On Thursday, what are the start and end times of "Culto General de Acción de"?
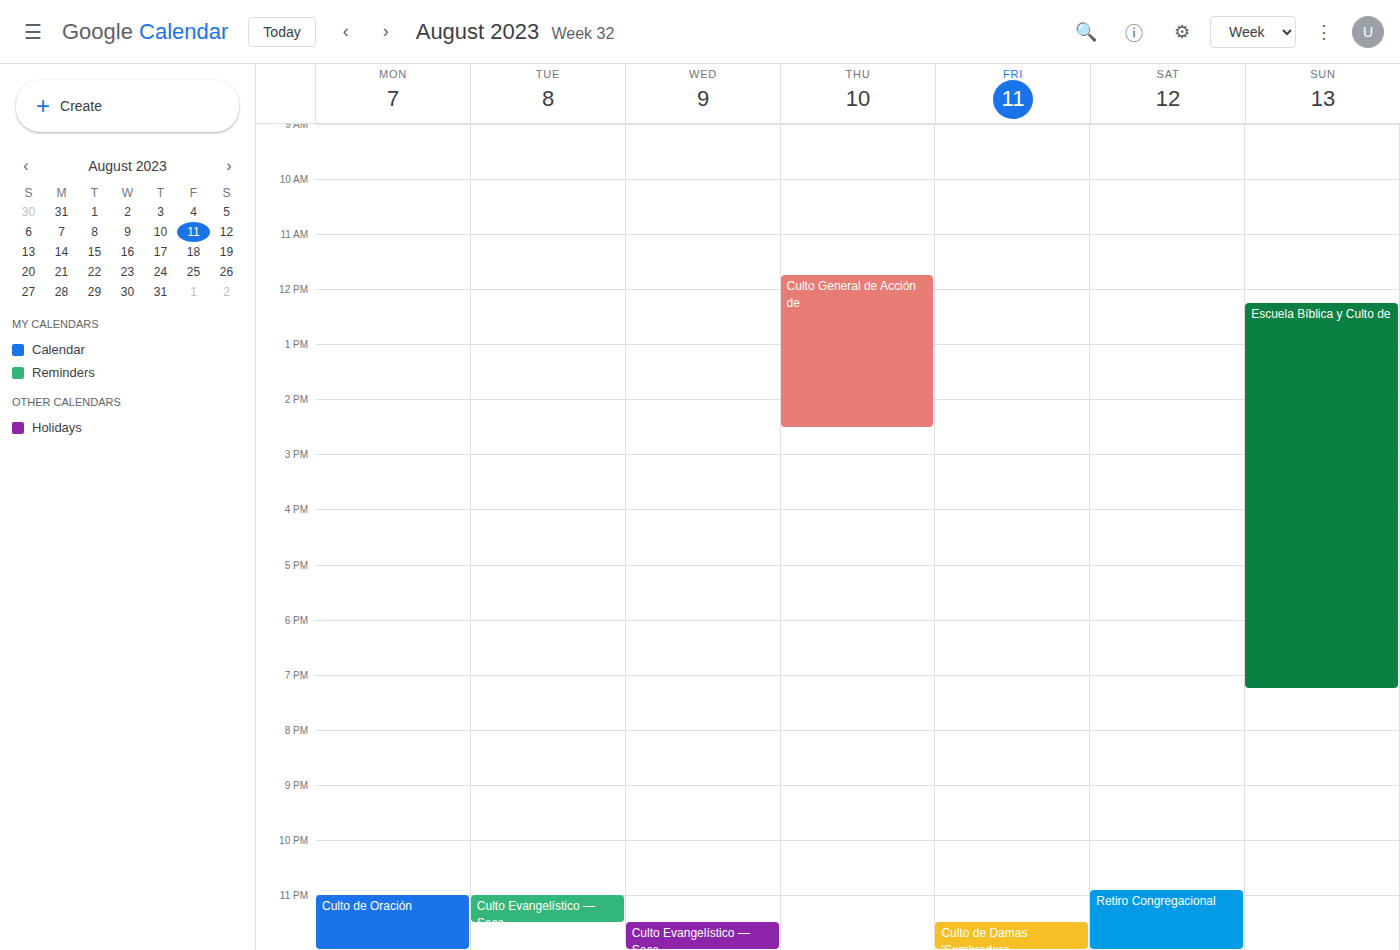
11:45 to 14:30